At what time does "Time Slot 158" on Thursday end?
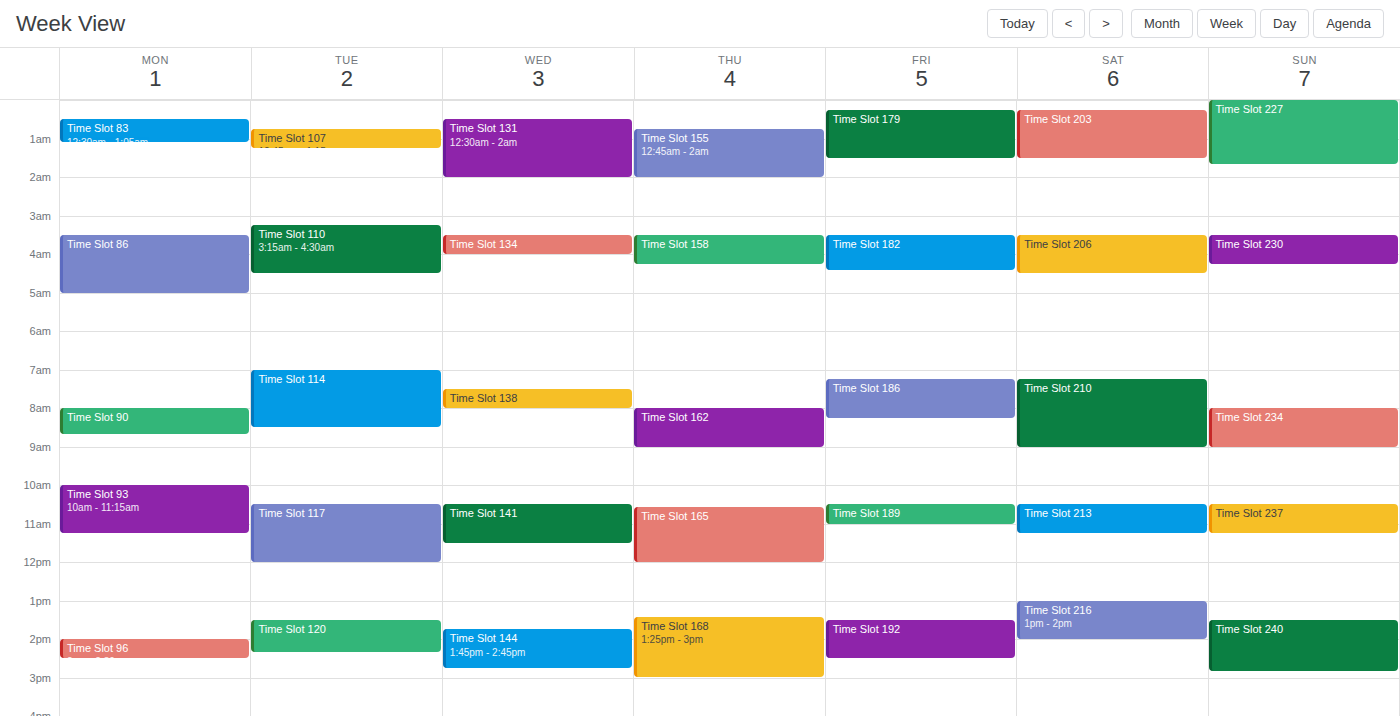
4:15 AM